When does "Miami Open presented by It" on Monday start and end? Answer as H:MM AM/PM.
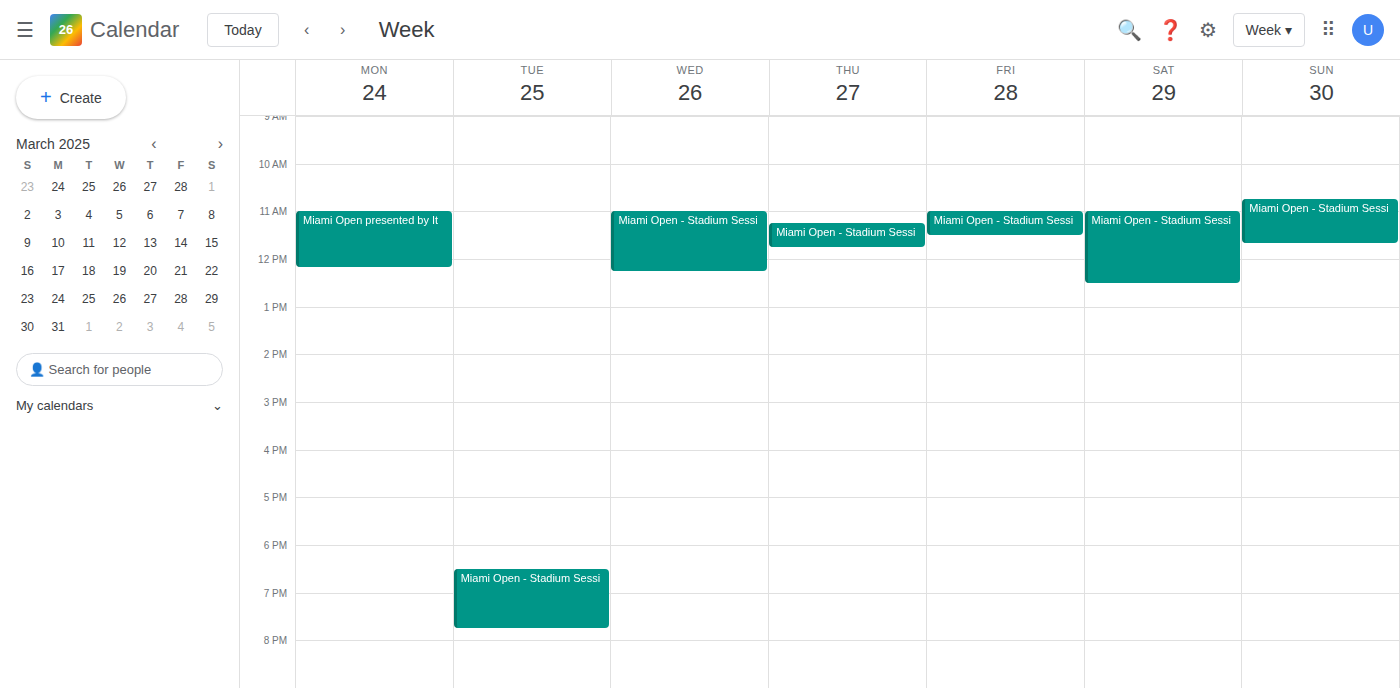
11:00 AM to 12:10 PM